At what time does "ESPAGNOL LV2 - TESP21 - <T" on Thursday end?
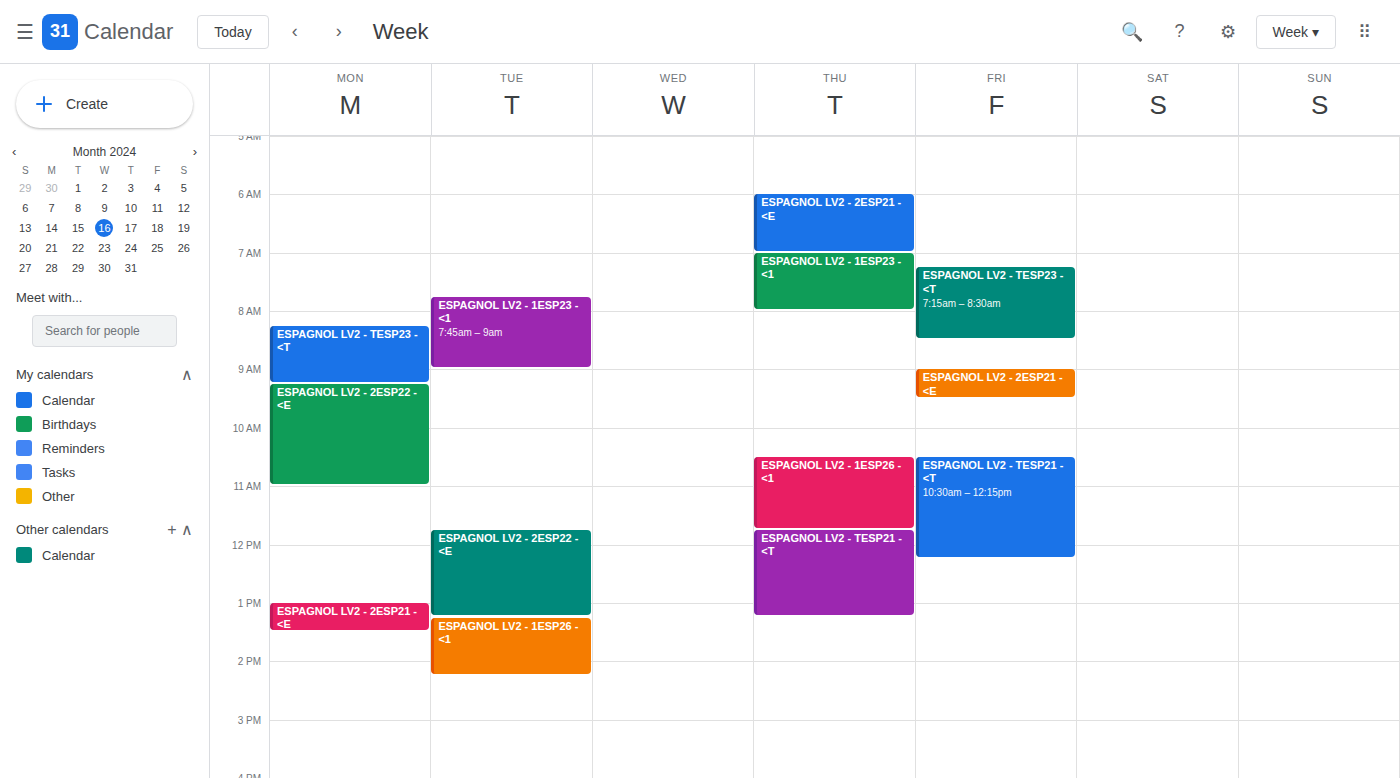
1:15 PM